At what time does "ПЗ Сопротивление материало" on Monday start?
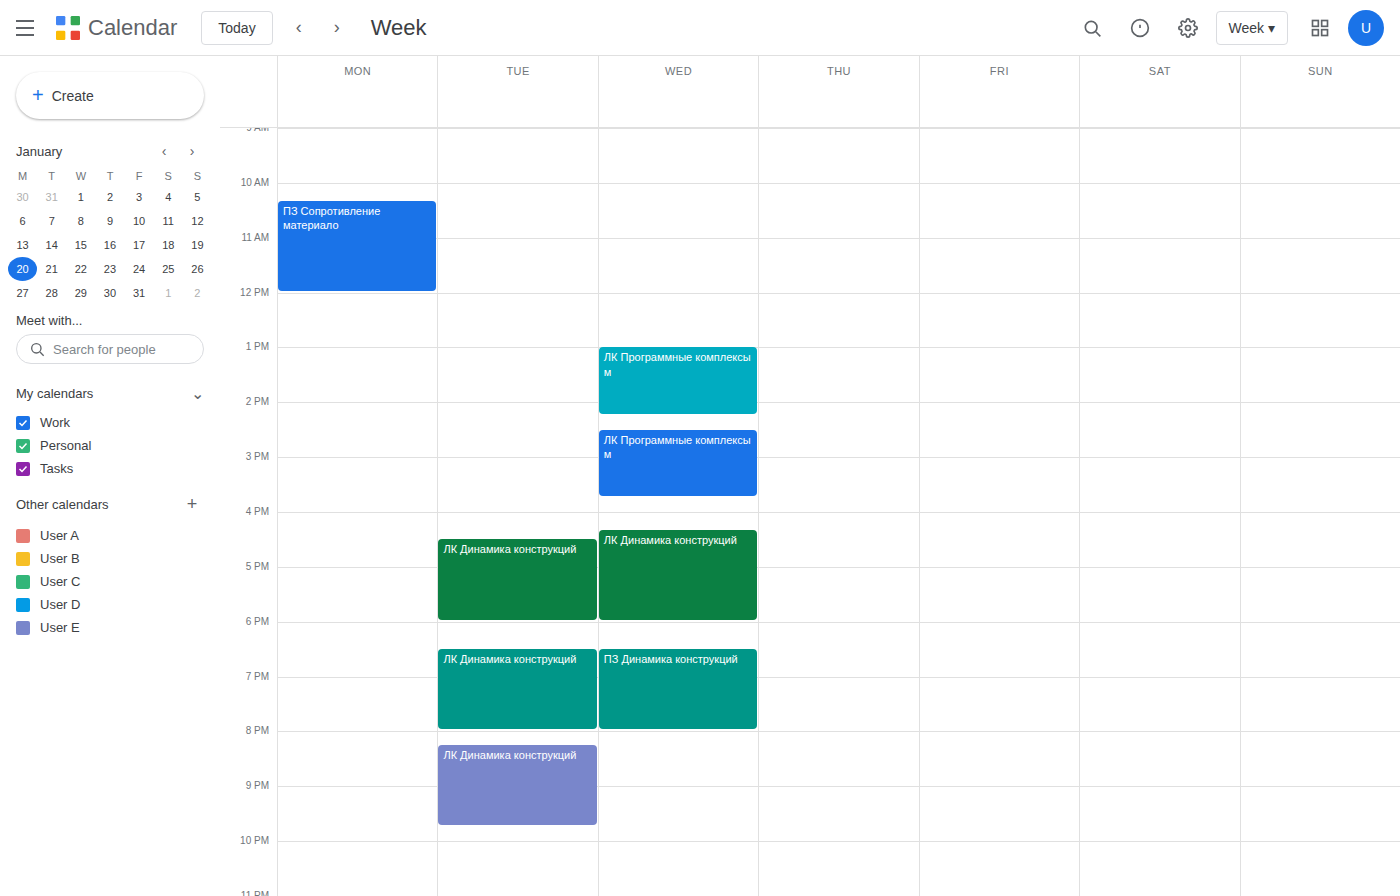
10:20 AM